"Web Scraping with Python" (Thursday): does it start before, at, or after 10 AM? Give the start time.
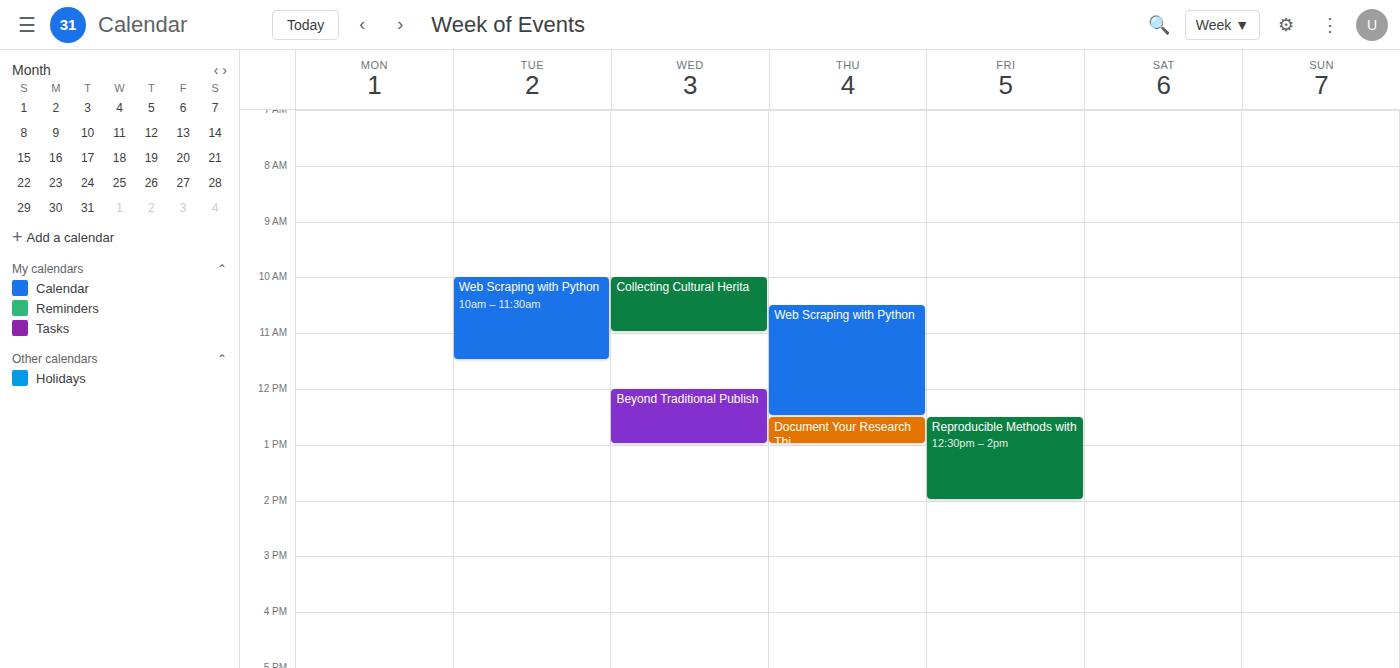
10:30 AM -- after 10 AM, 30 minutes below the 10 AM line.